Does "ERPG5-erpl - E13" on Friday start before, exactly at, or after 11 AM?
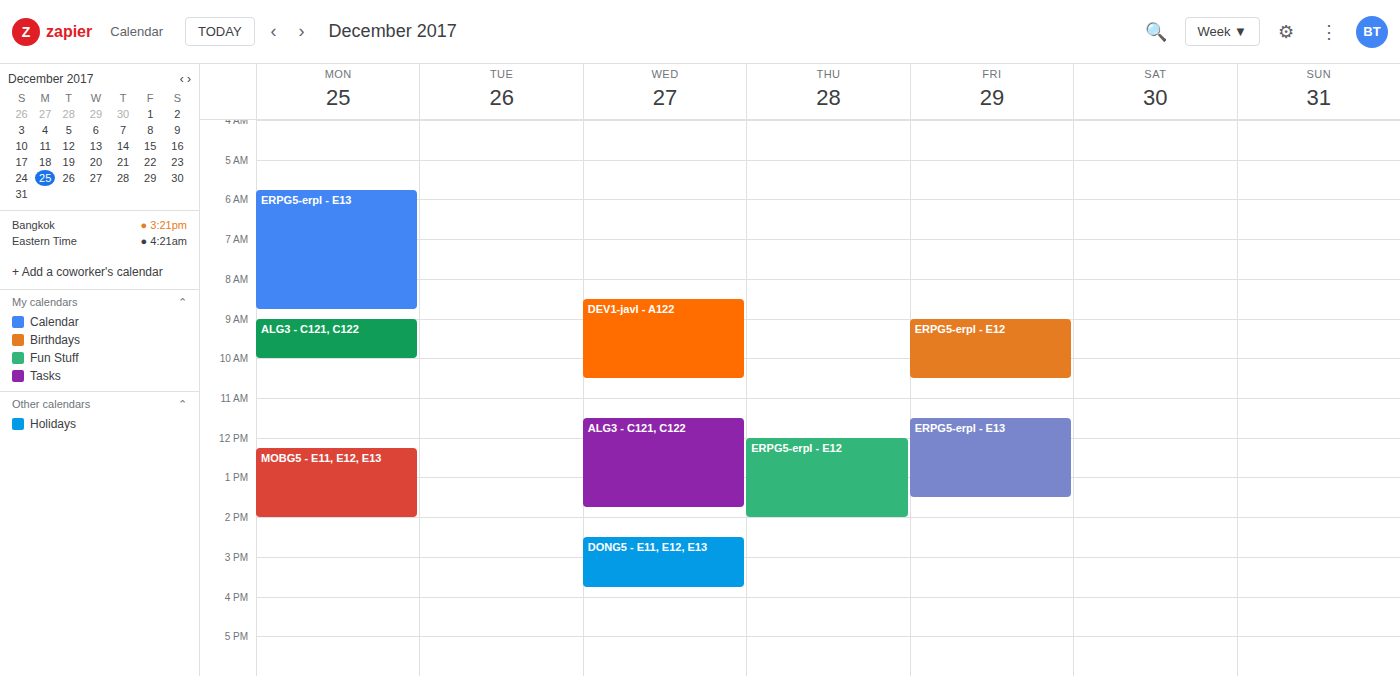
11:30 AM -- after 11 AM, 30 minutes below the 11 AM line.